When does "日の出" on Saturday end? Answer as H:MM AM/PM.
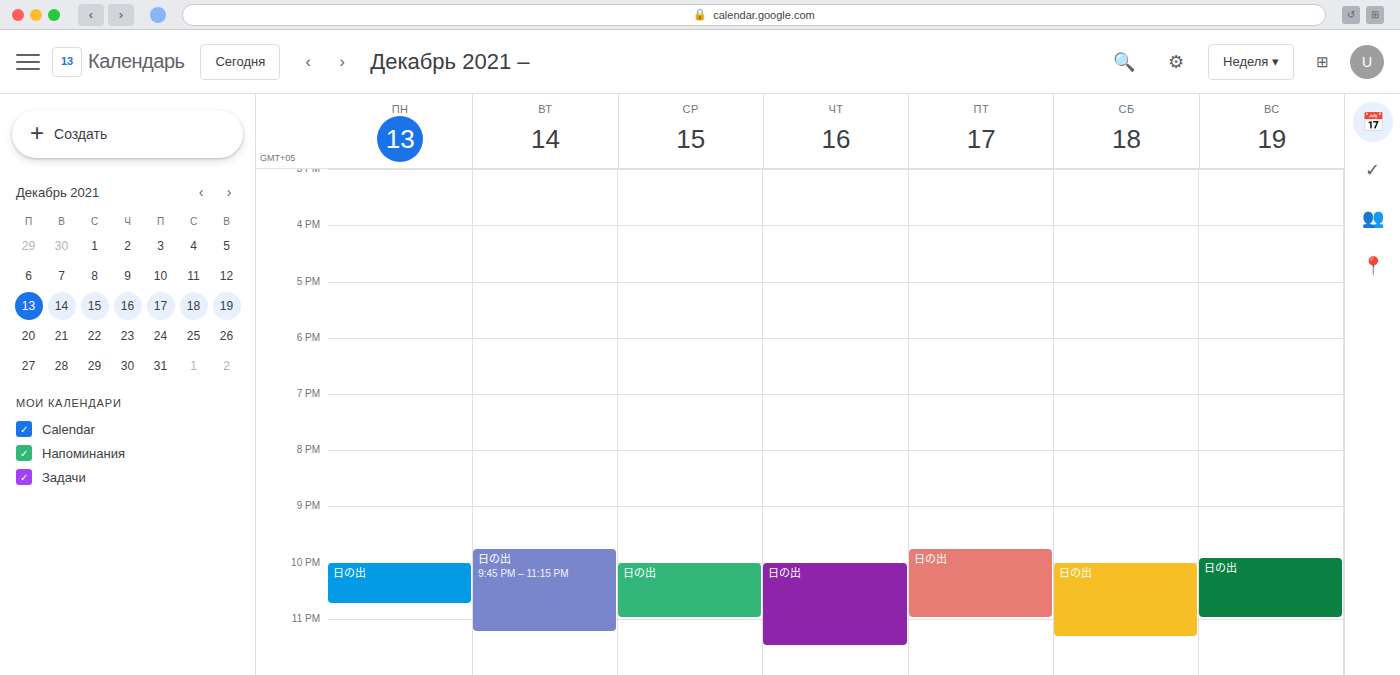
11:20 PM